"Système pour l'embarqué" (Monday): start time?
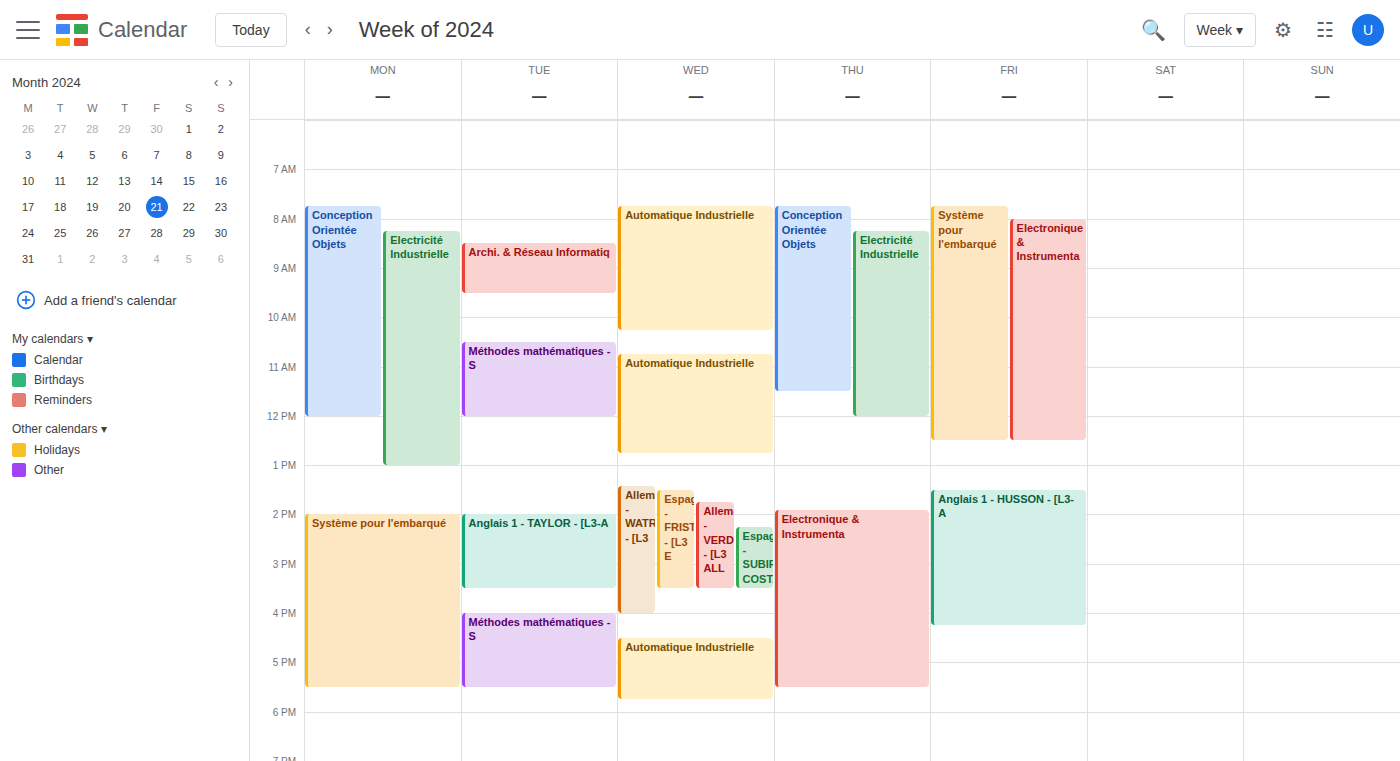
2:00 PM